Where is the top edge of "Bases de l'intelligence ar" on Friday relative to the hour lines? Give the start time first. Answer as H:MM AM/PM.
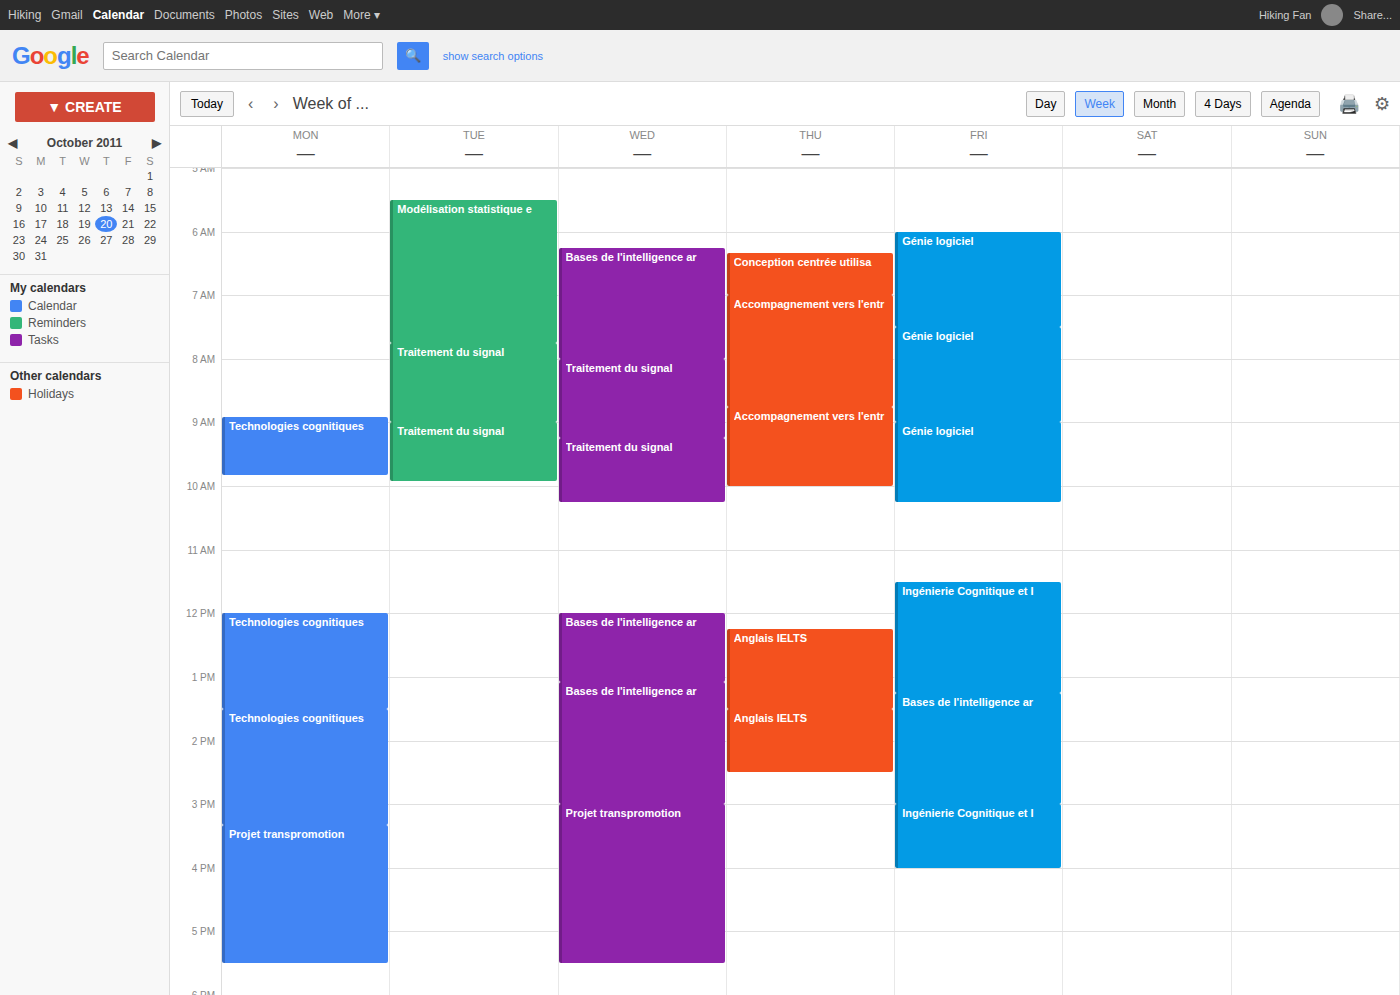
1:15 PM -- neither: a quarter of the way from the 1 PM line to the 2 PM line.